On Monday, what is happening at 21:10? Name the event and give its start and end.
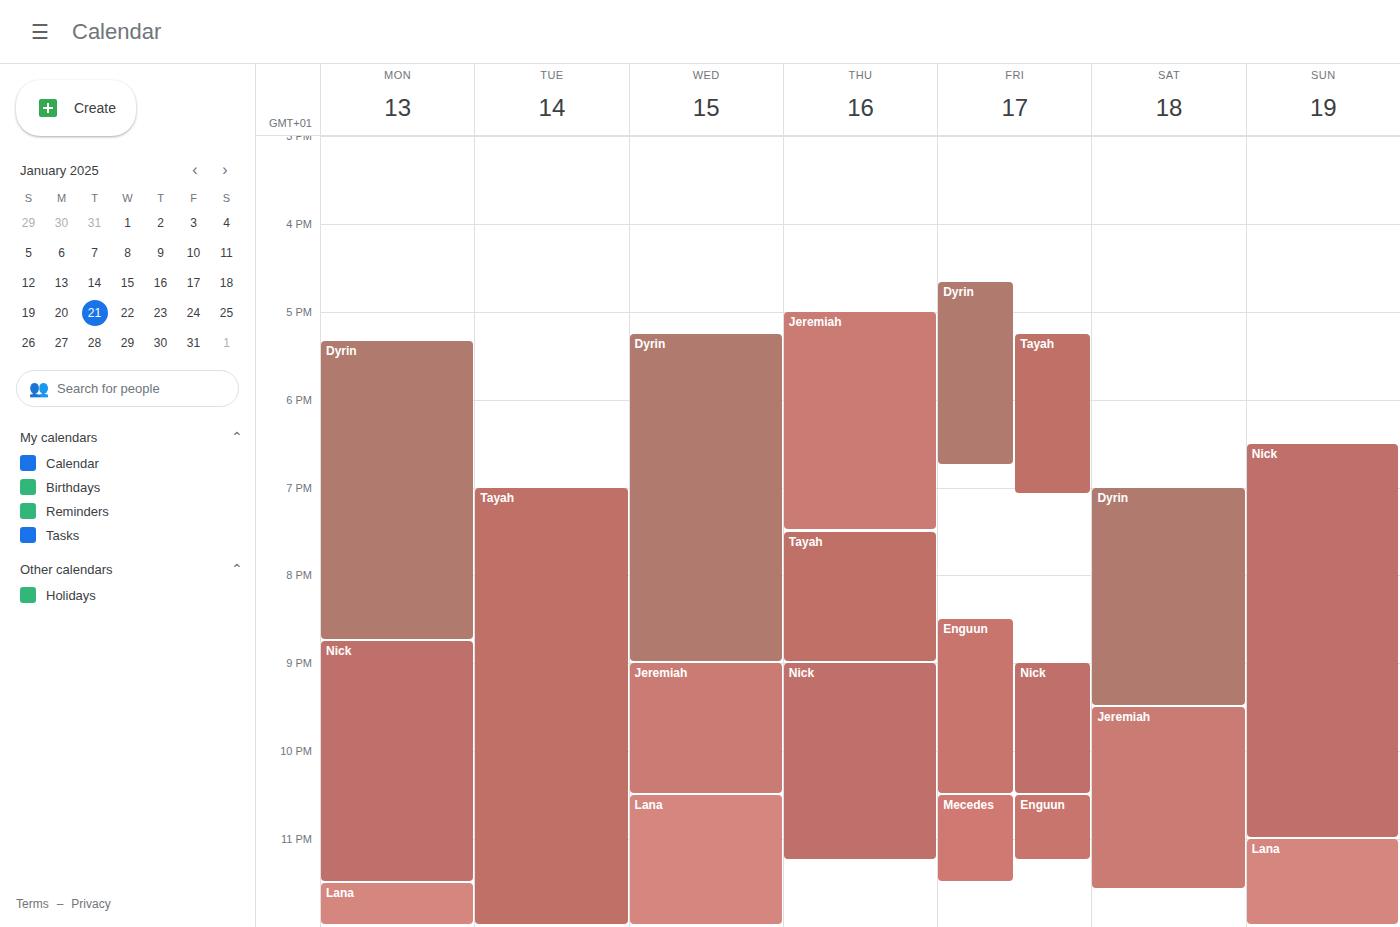
"Nick", 20:45 to 23:30